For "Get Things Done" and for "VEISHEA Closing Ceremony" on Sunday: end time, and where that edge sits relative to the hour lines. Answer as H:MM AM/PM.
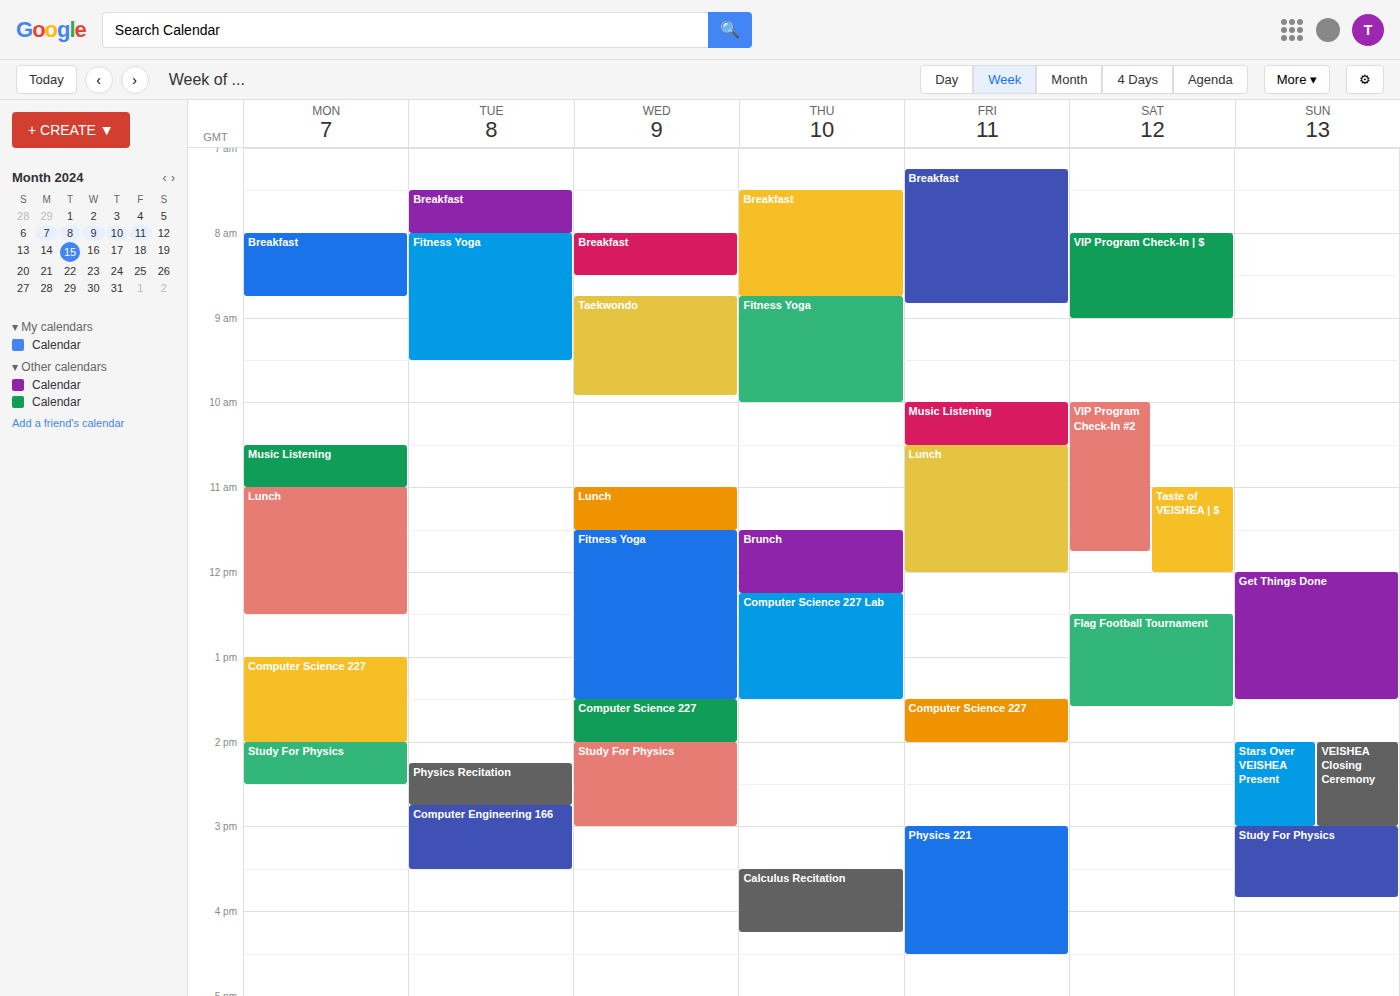
"Get Things Done": 1:30 PM, halfway between the 1 PM and 2 PM lines. "VEISHEA Closing Ceremony": 3:00 PM, exactly on the 3 PM line.